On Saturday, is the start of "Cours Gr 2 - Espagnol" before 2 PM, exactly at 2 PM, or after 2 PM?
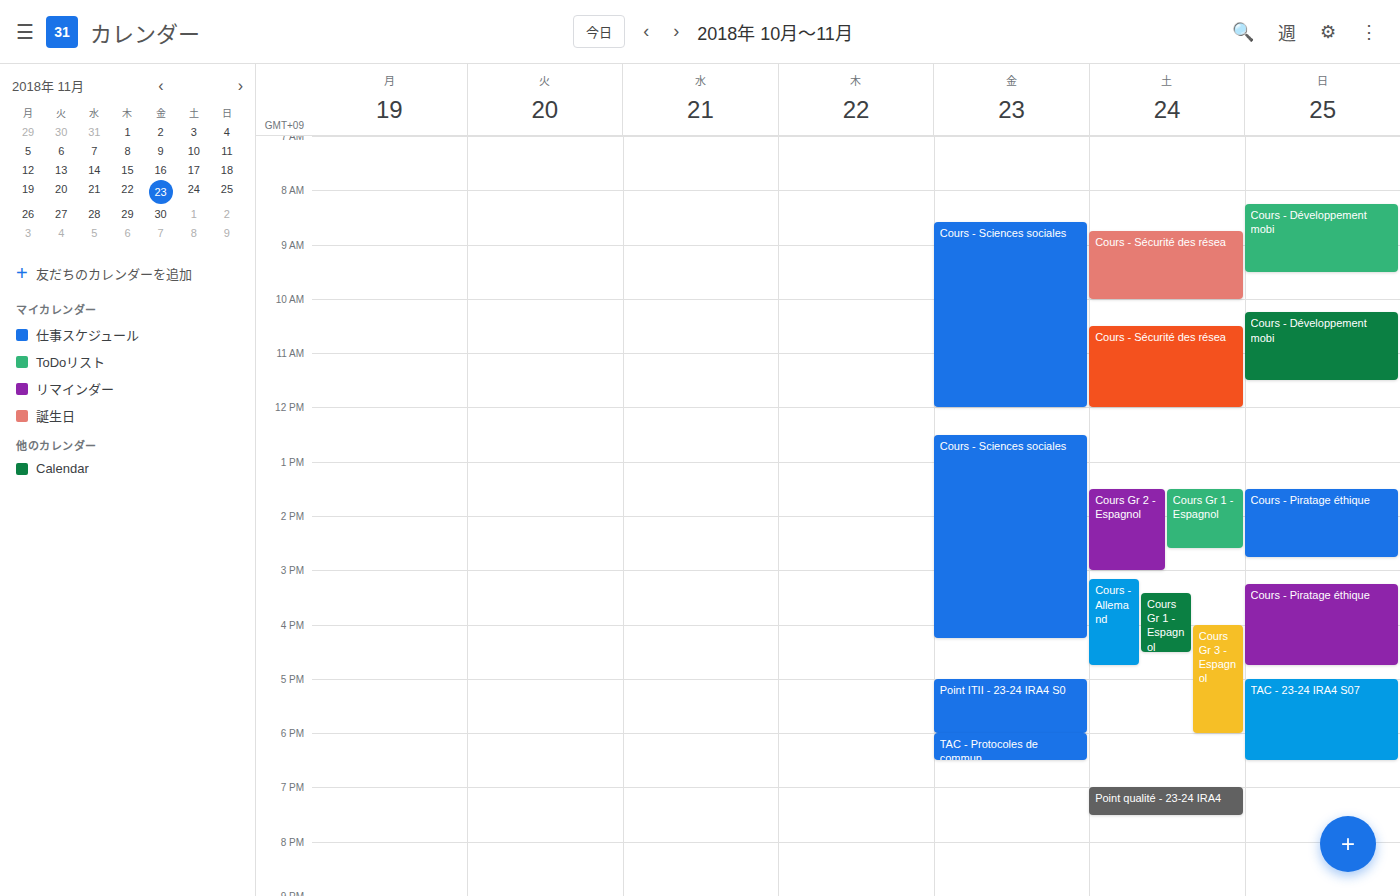
1:30 PM -- before 2 PM, 30 minutes above the 2 PM line.